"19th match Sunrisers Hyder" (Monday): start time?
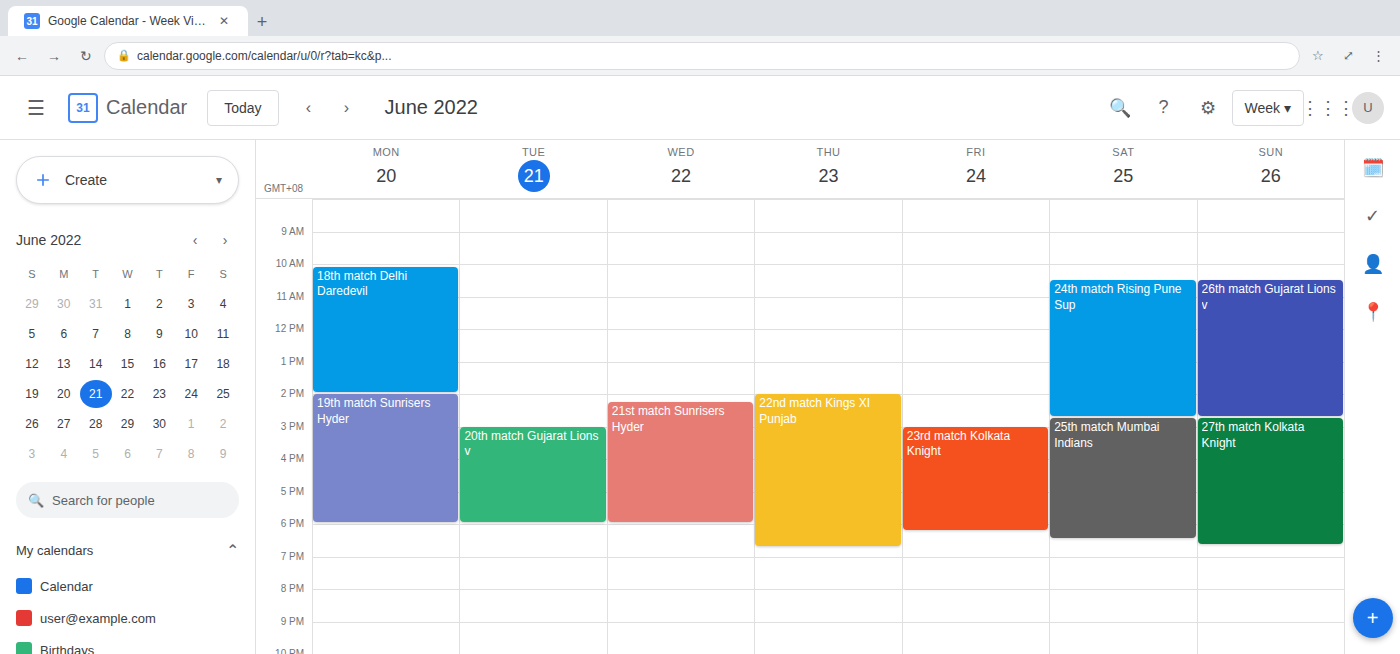
2:00 PM